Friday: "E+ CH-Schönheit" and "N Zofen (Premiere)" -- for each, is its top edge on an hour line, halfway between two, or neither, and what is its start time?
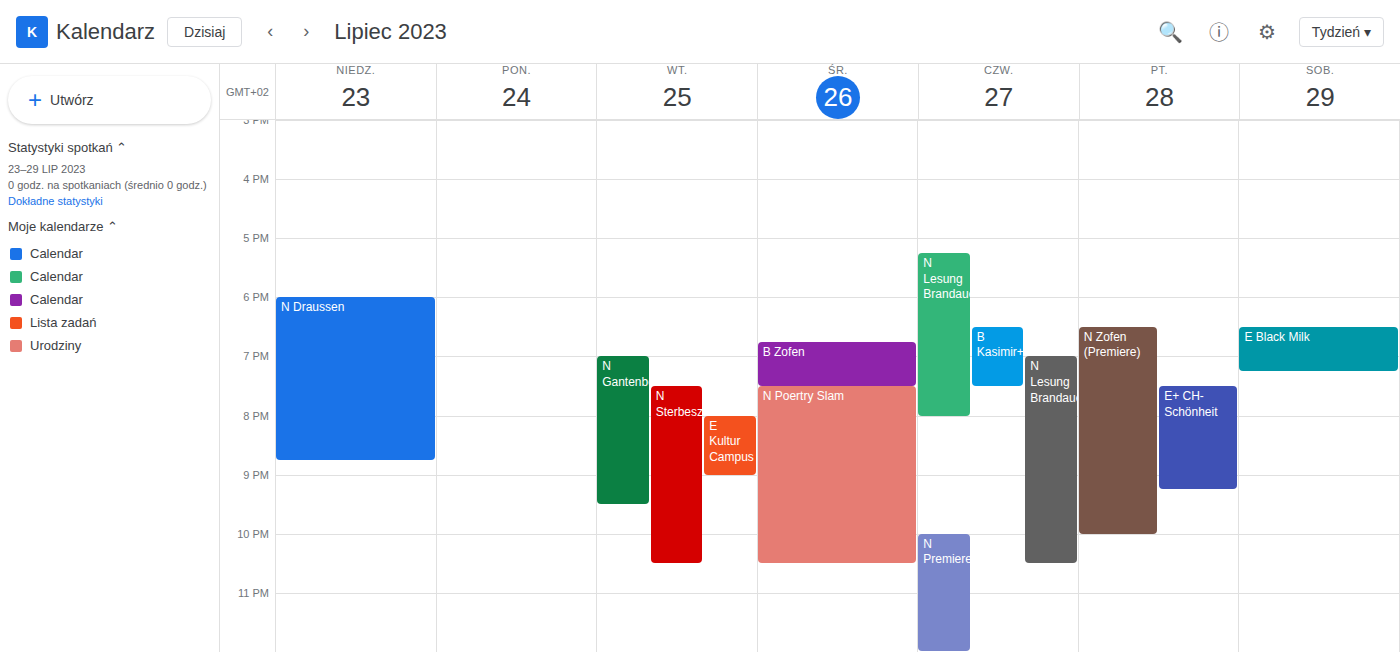
"E+ CH-Schönheit": 7:30 PM, halfway between the 7 PM and 8 PM lines. "N Zofen (Premiere)": 6:30 PM, halfway between the 6 PM and 7 PM lines.